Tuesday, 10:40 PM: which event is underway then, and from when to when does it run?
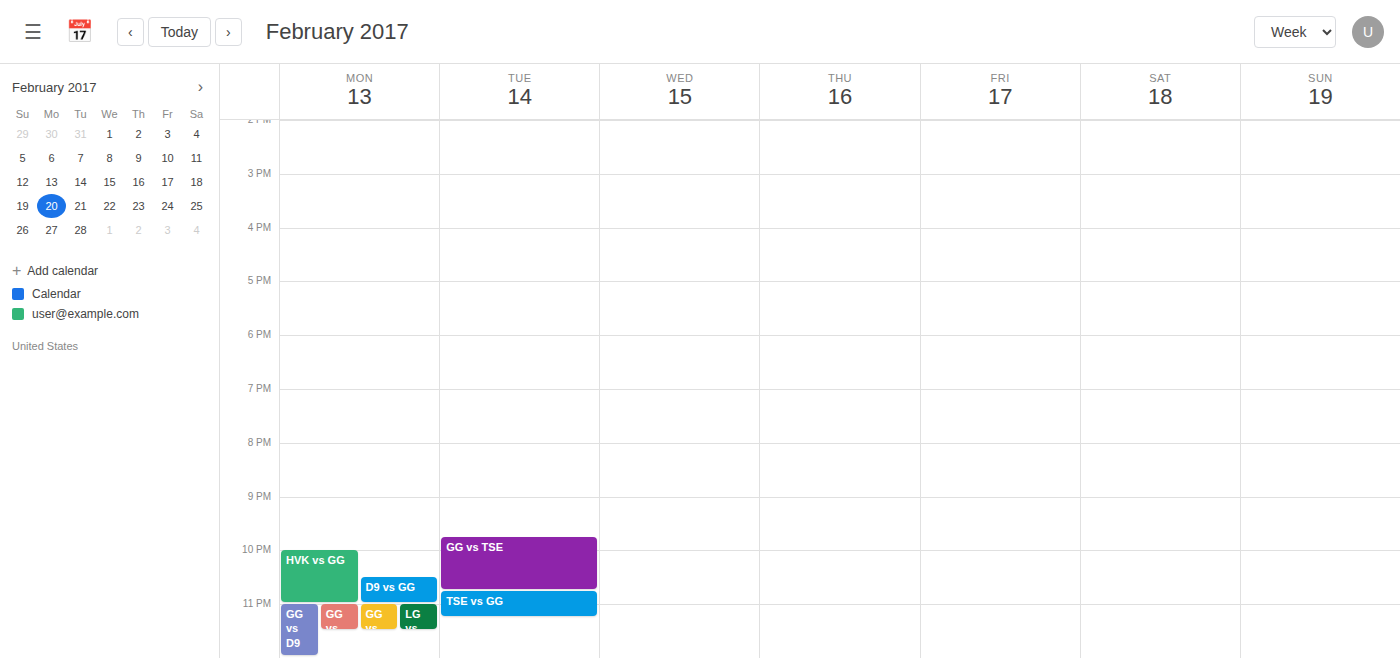
"GG vs TSE", 9:45 PM to 10:45 PM